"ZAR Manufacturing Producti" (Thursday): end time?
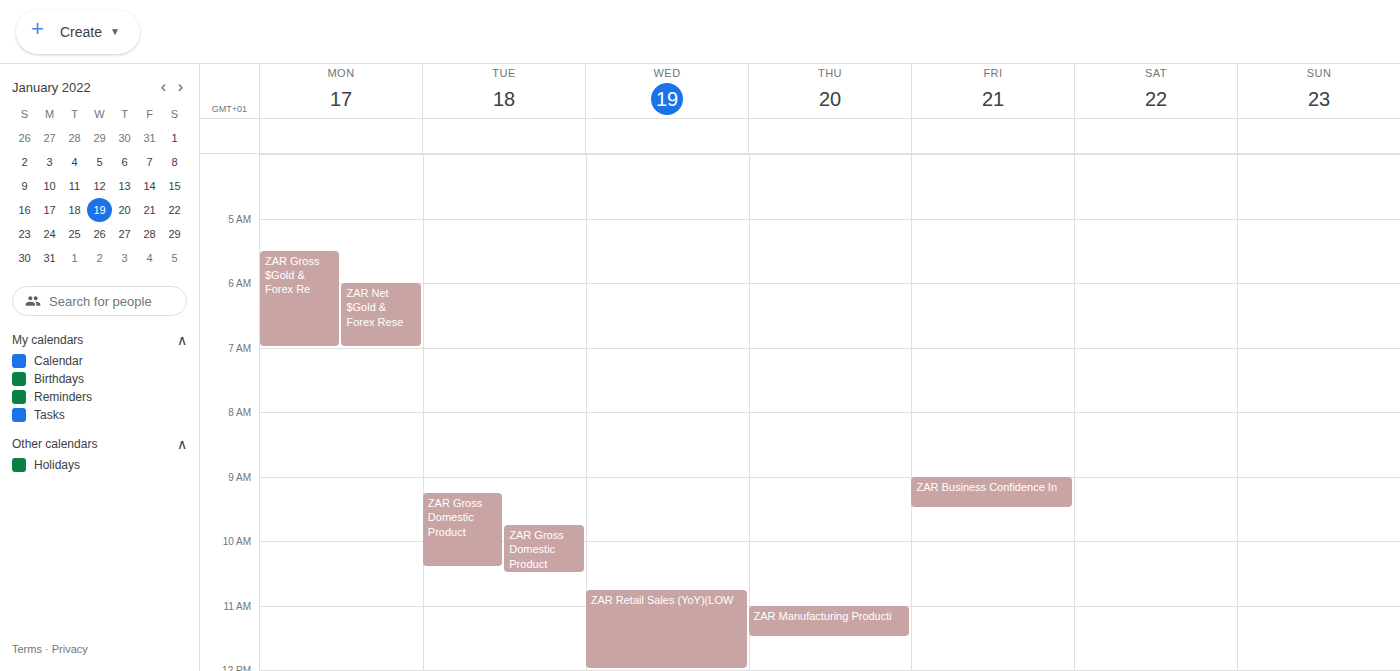
11:30 AM